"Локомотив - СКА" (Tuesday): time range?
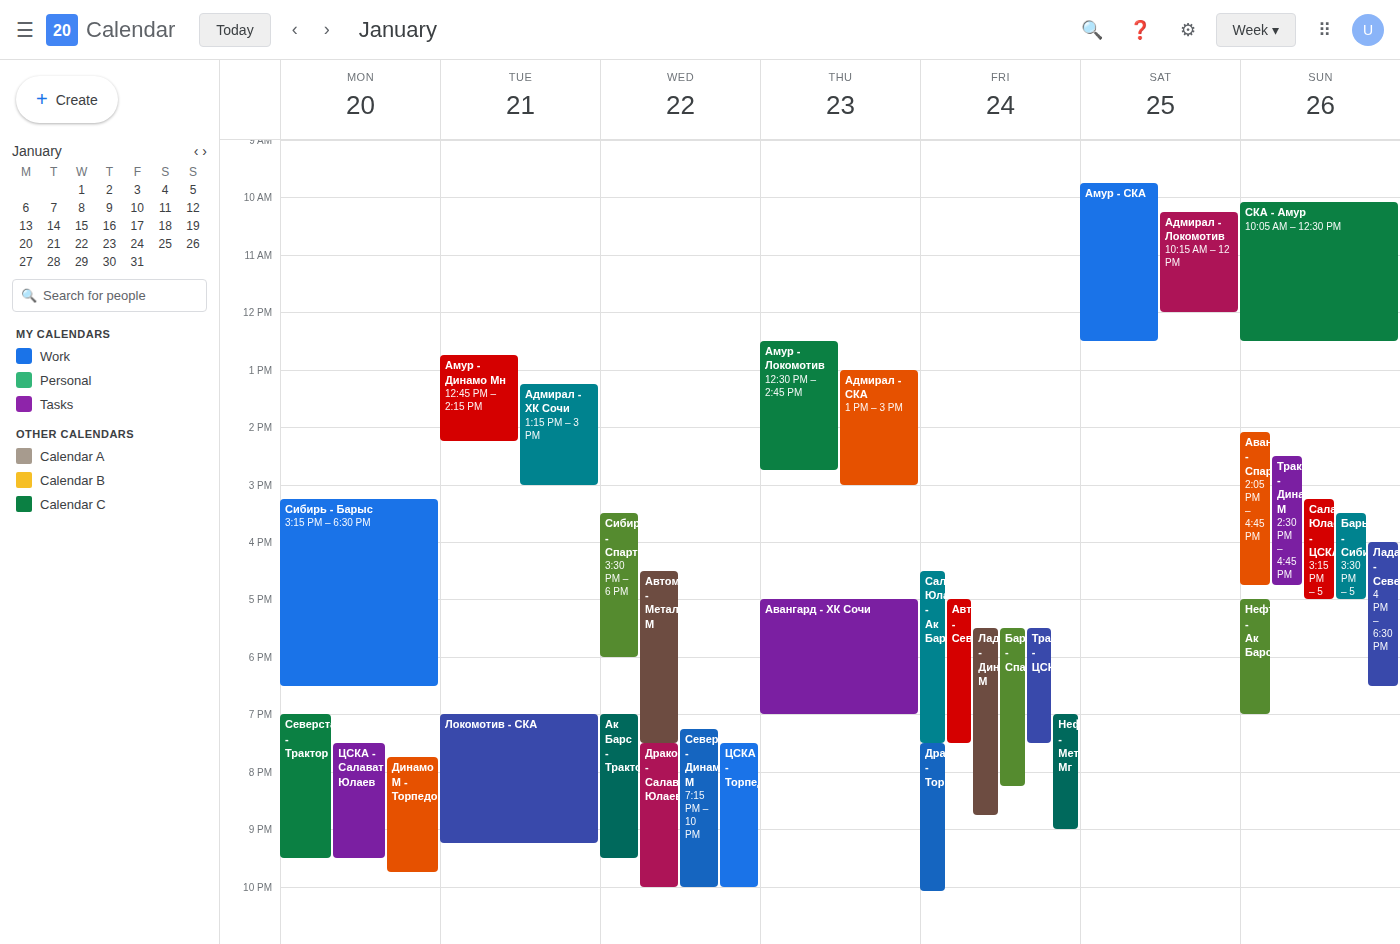
7:00 PM to 9:15 PM